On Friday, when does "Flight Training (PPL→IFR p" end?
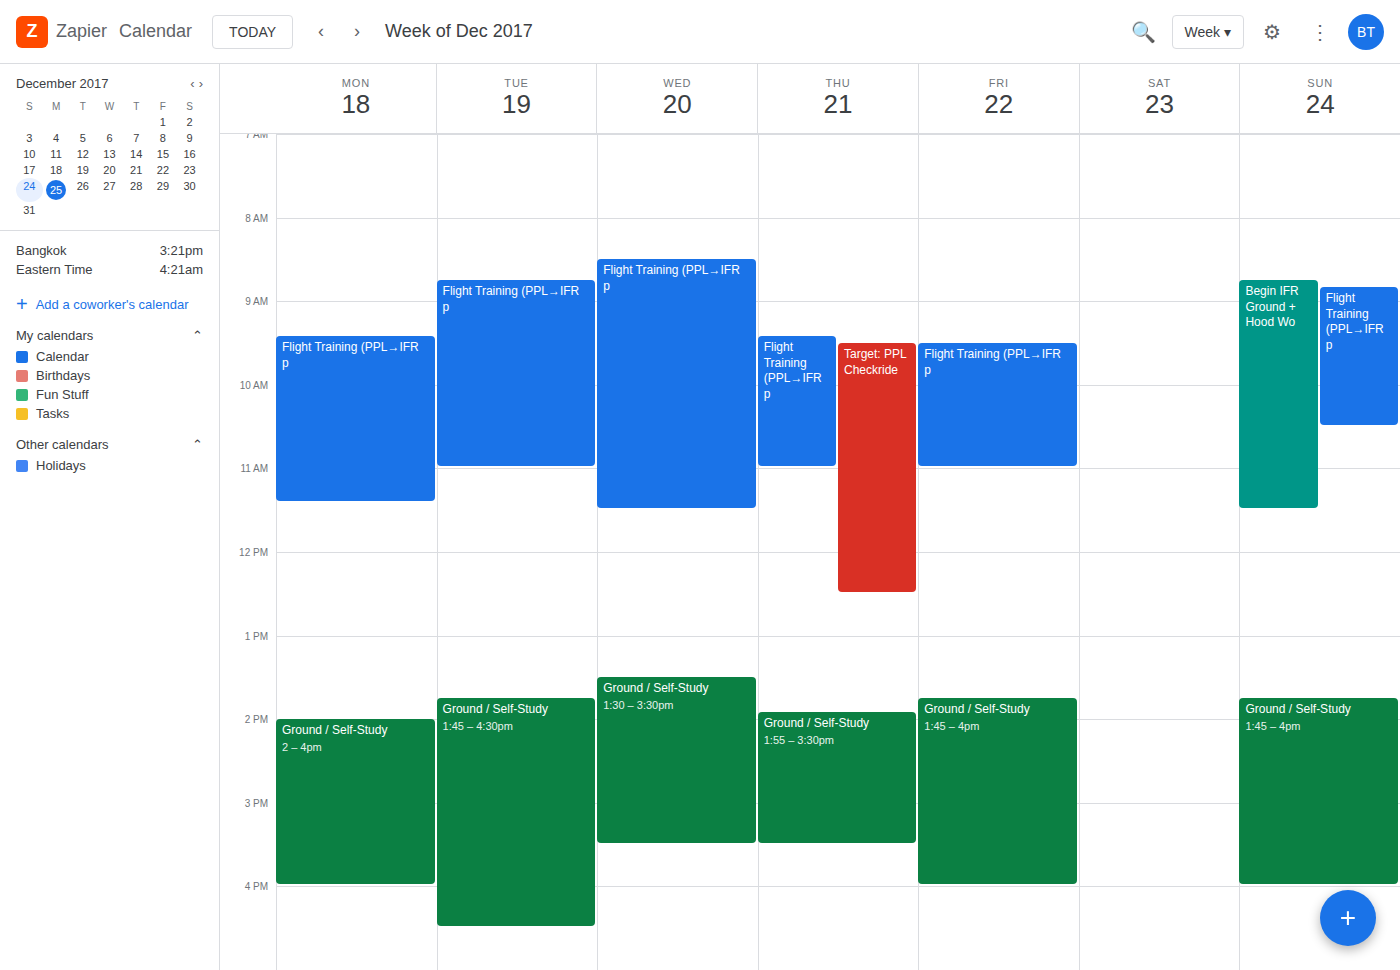
11:00 AM